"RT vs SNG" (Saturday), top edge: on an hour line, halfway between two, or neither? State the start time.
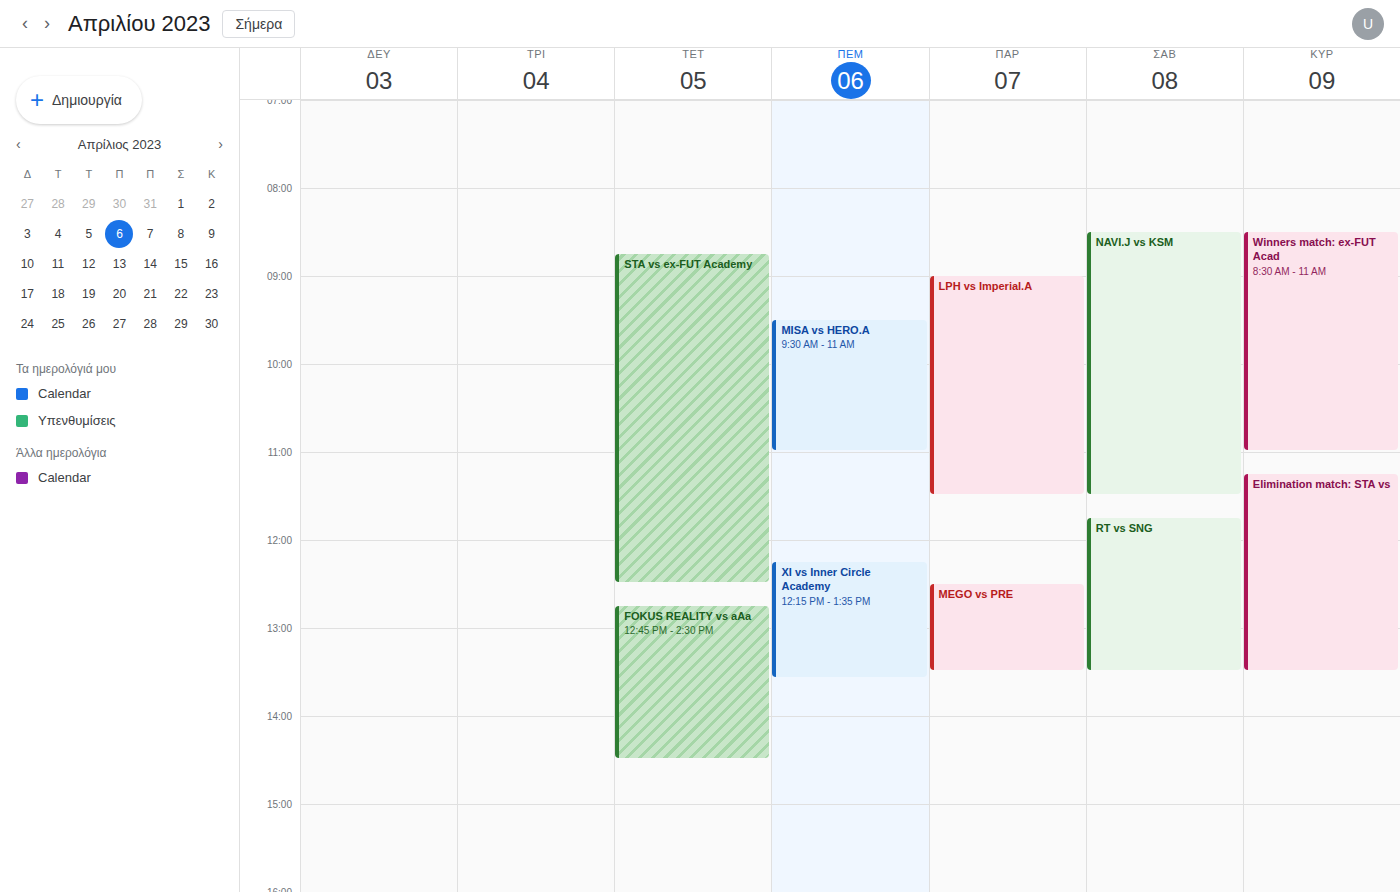
11:45 AM -- neither: three quarters of the way from the 11 AM line to the 12 PM line.